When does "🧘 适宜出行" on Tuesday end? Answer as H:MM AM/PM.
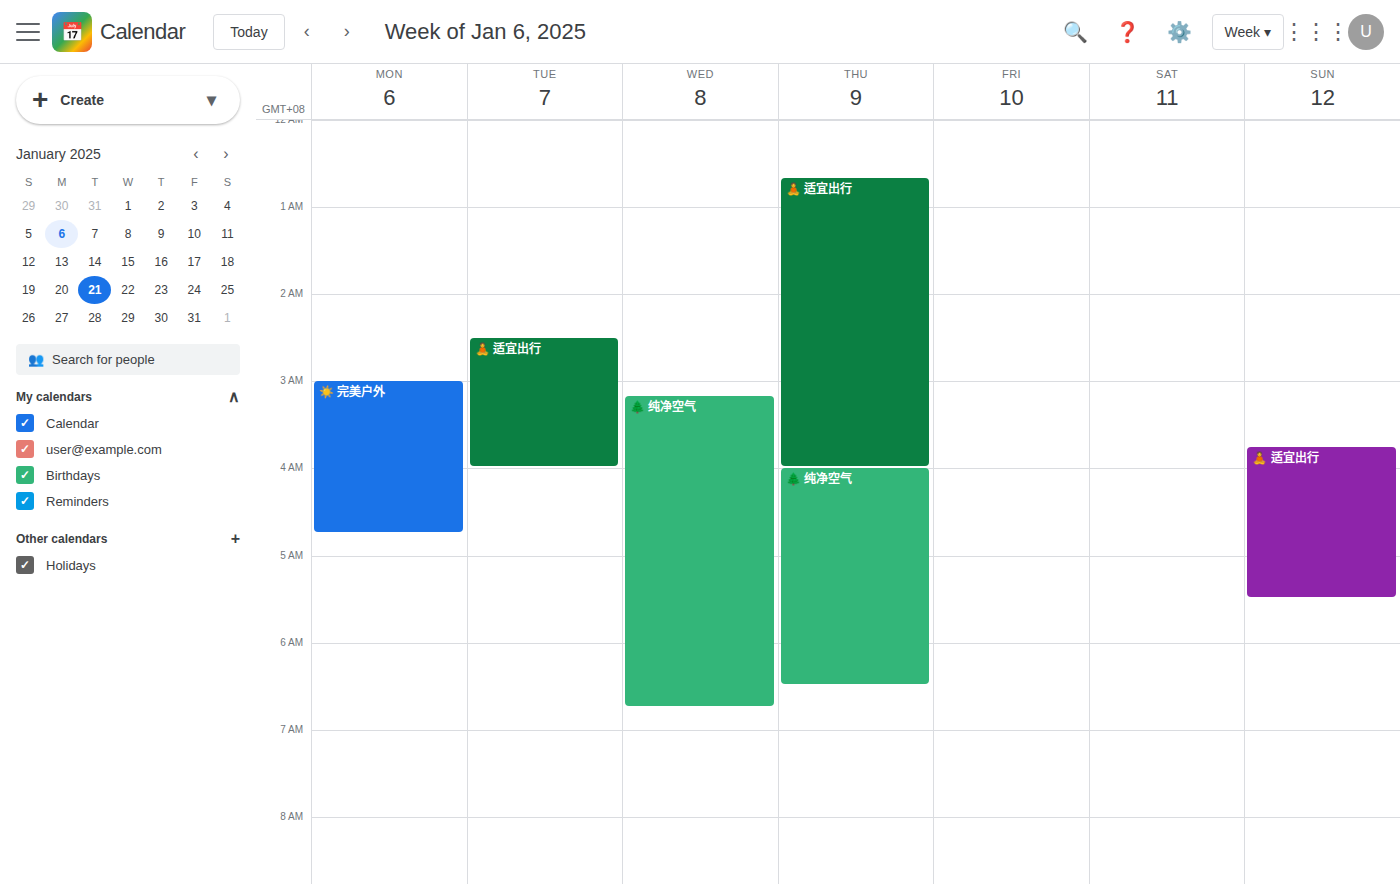
4:00 AM